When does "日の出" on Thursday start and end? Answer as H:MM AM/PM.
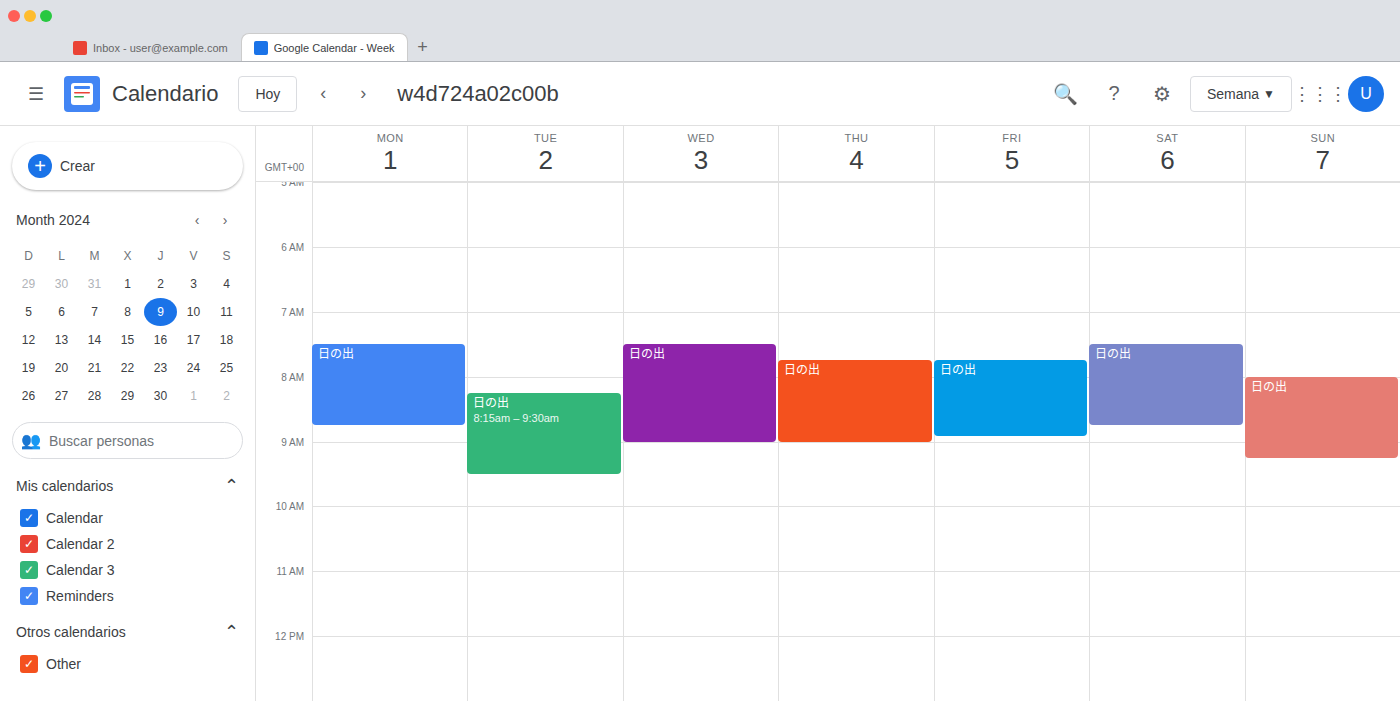
7:45 AM to 9:00 AM